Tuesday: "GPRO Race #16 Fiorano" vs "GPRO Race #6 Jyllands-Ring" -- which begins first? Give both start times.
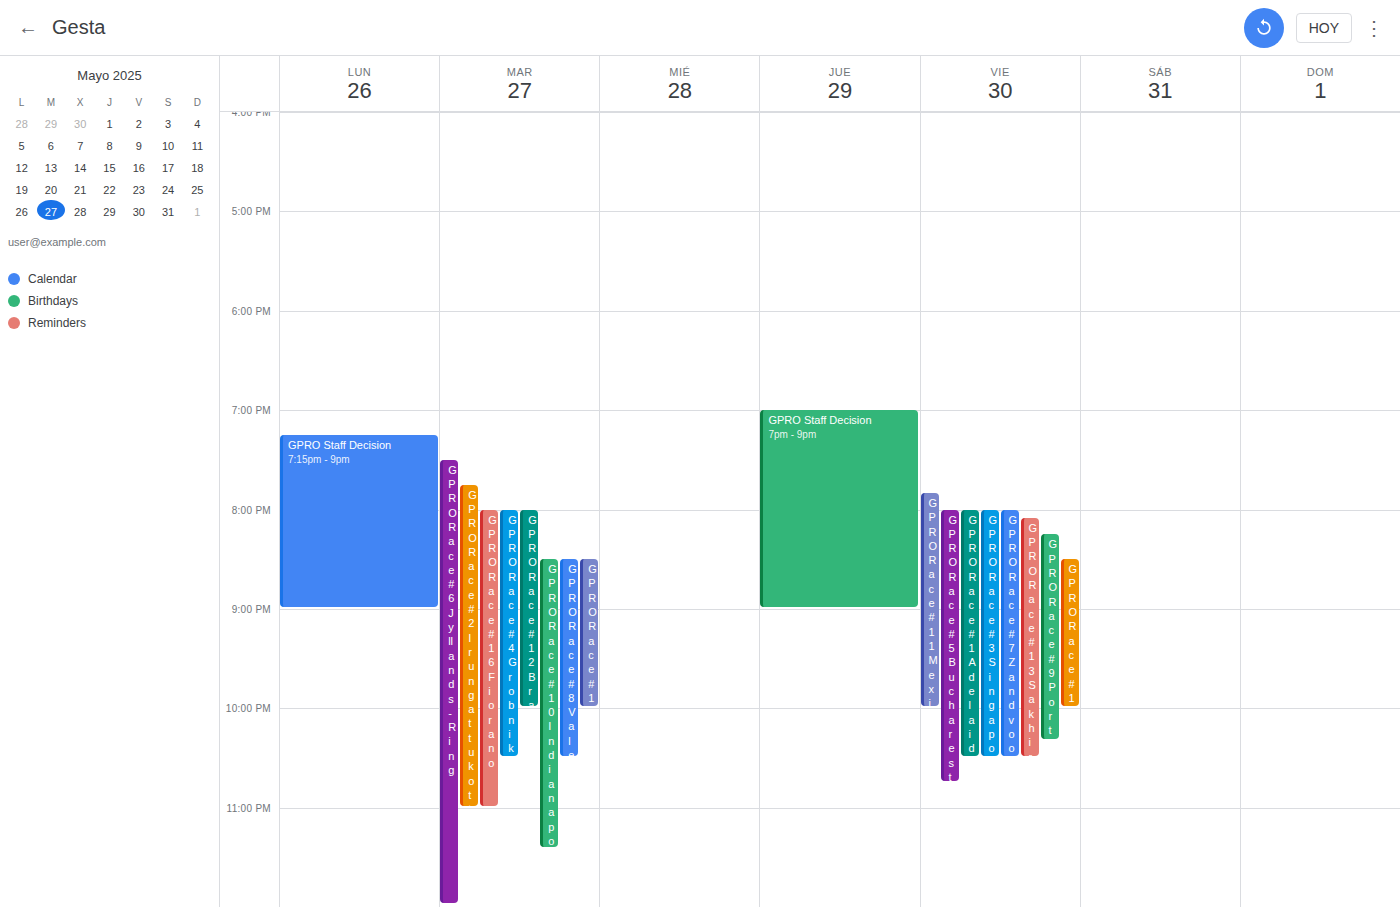
"GPRO Race #6 Jyllands-Ring" 7:30 PM; "GPRO Race #16 Fiorano" 8:00 PM.